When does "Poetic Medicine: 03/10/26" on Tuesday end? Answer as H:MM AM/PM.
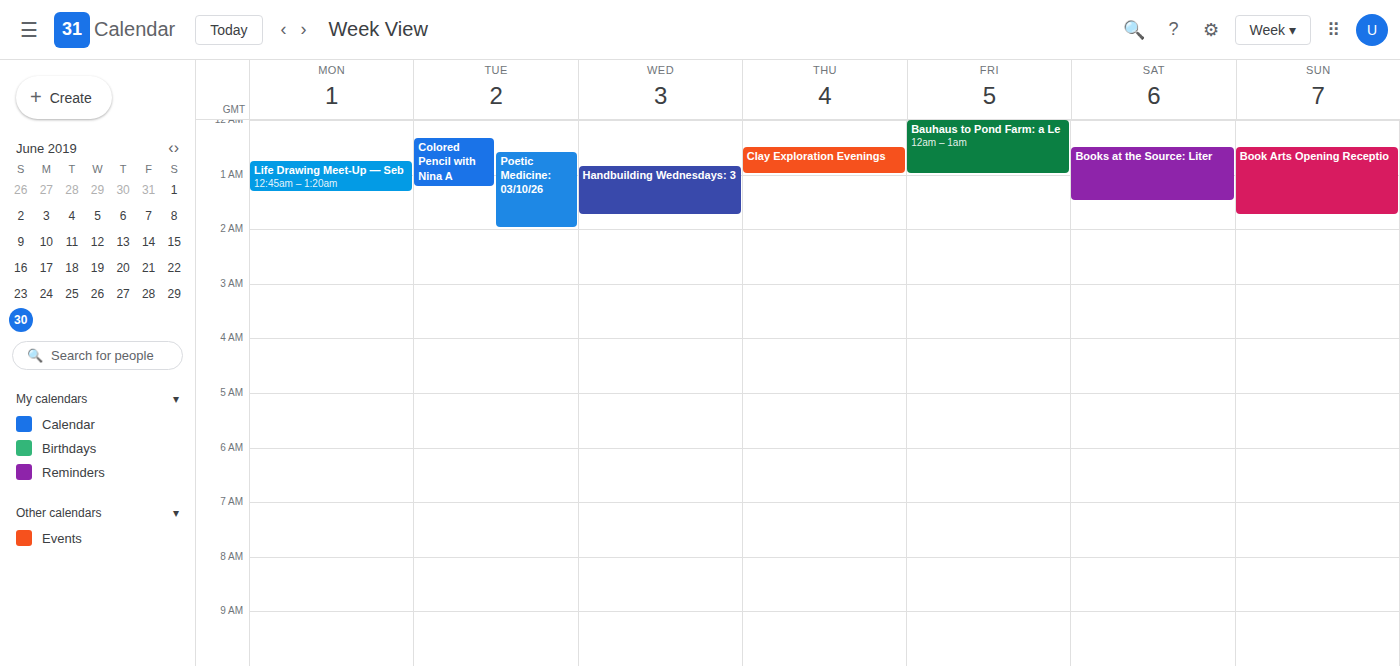
2:00 AM